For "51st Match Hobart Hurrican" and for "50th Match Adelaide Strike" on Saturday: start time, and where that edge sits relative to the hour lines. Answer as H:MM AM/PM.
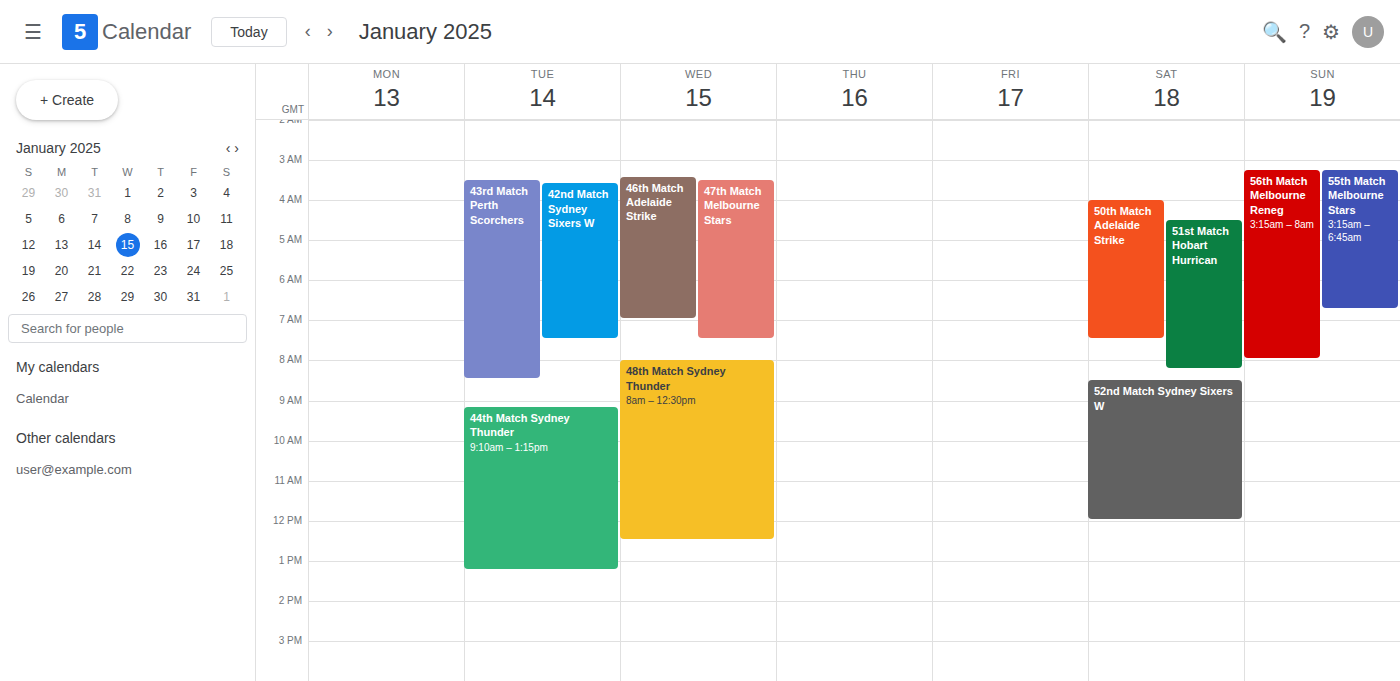
"51st Match Hobart Hurrican": 4:30 AM, halfway between the 4 AM and 5 AM lines. "50th Match Adelaide Strike": 4:00 AM, exactly on the 4 AM line.